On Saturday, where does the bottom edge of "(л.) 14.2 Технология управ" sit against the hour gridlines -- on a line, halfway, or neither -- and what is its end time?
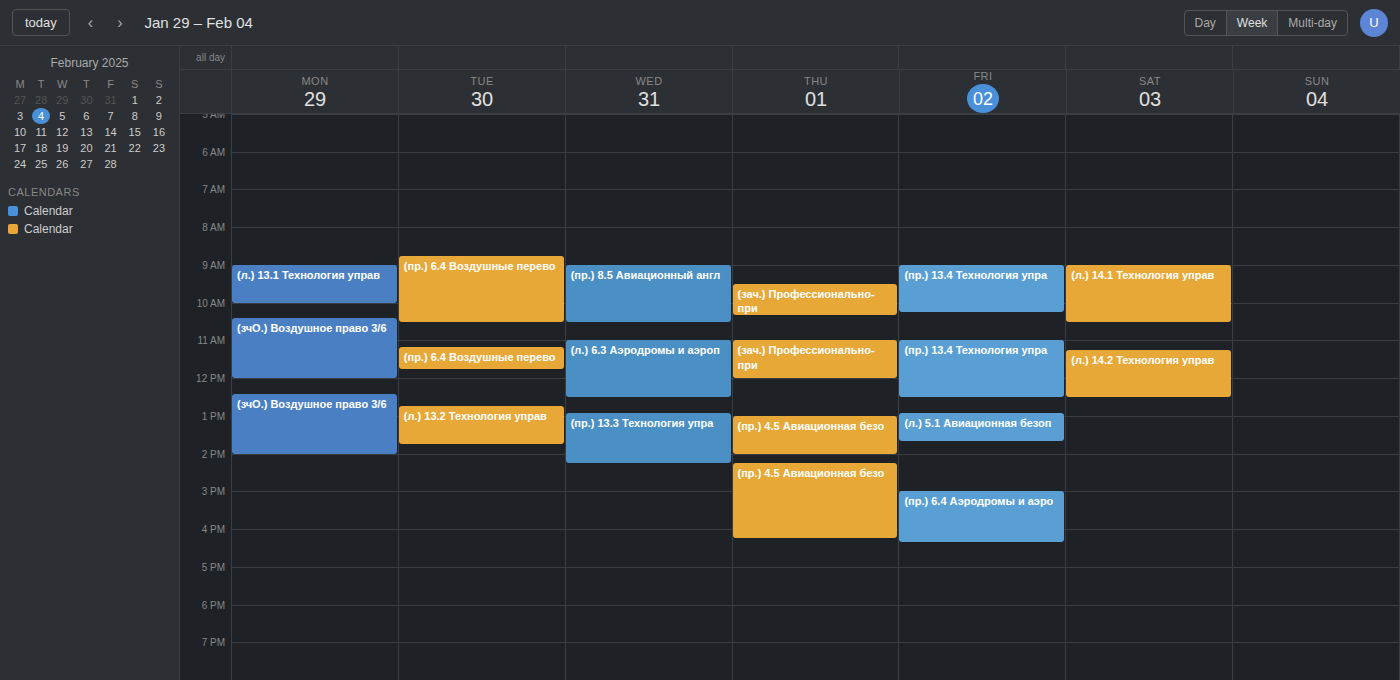
12:30 PM -- halfway between the 12 PM and 1 PM lines.